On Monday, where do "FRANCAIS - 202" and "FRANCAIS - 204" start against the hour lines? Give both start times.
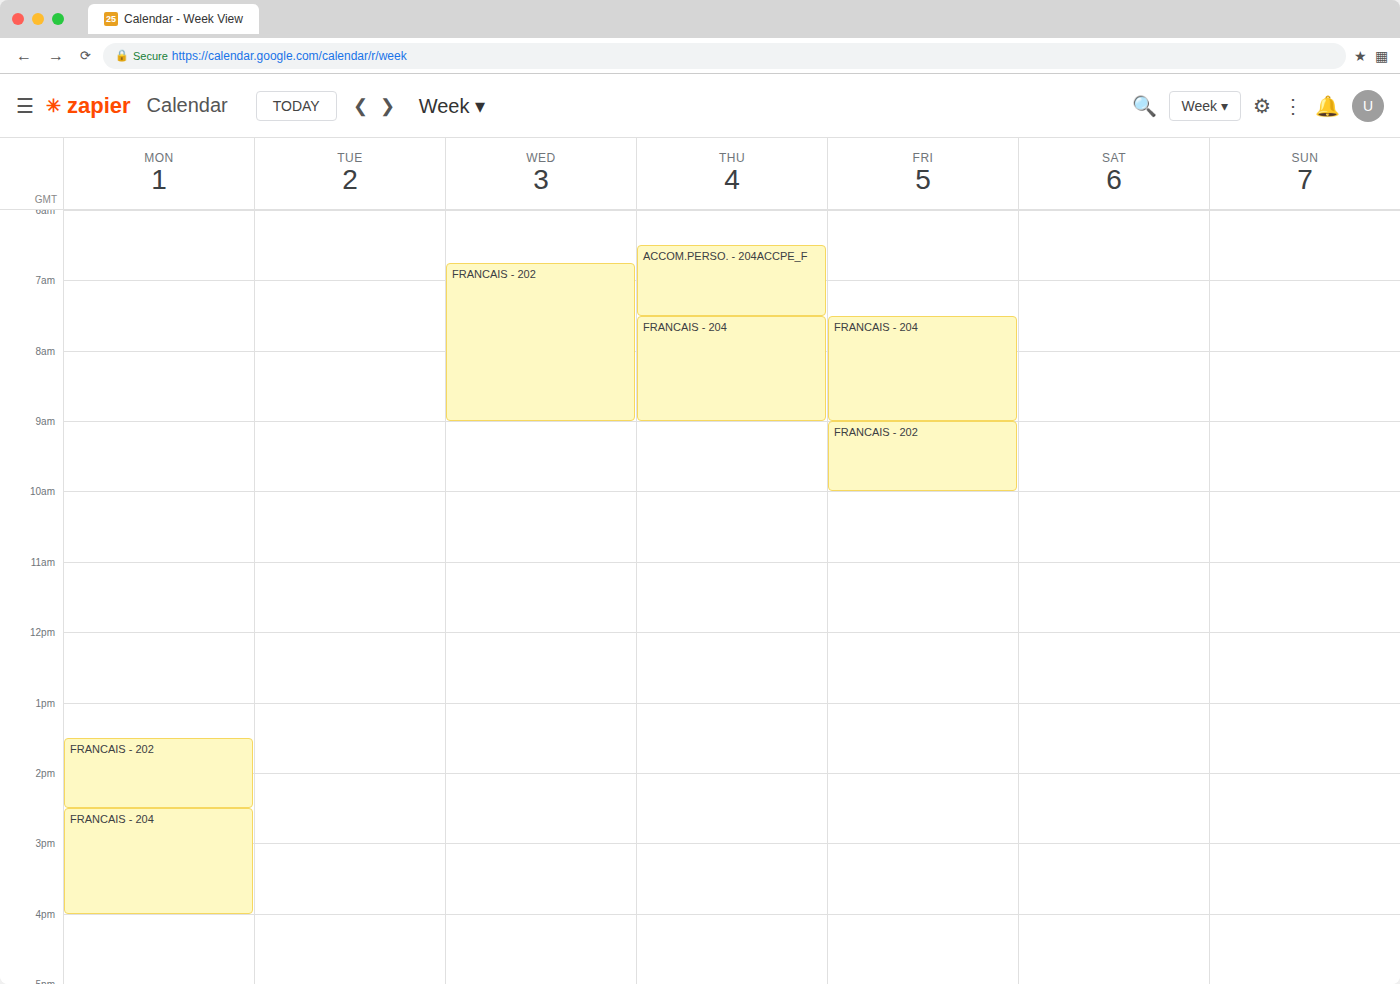
"FRANCAIS - 202": 1:30 PM, halfway between the 1 PM and 2 PM lines. "FRANCAIS - 204": 2:30 PM, halfway between the 2 PM and 3 PM lines.